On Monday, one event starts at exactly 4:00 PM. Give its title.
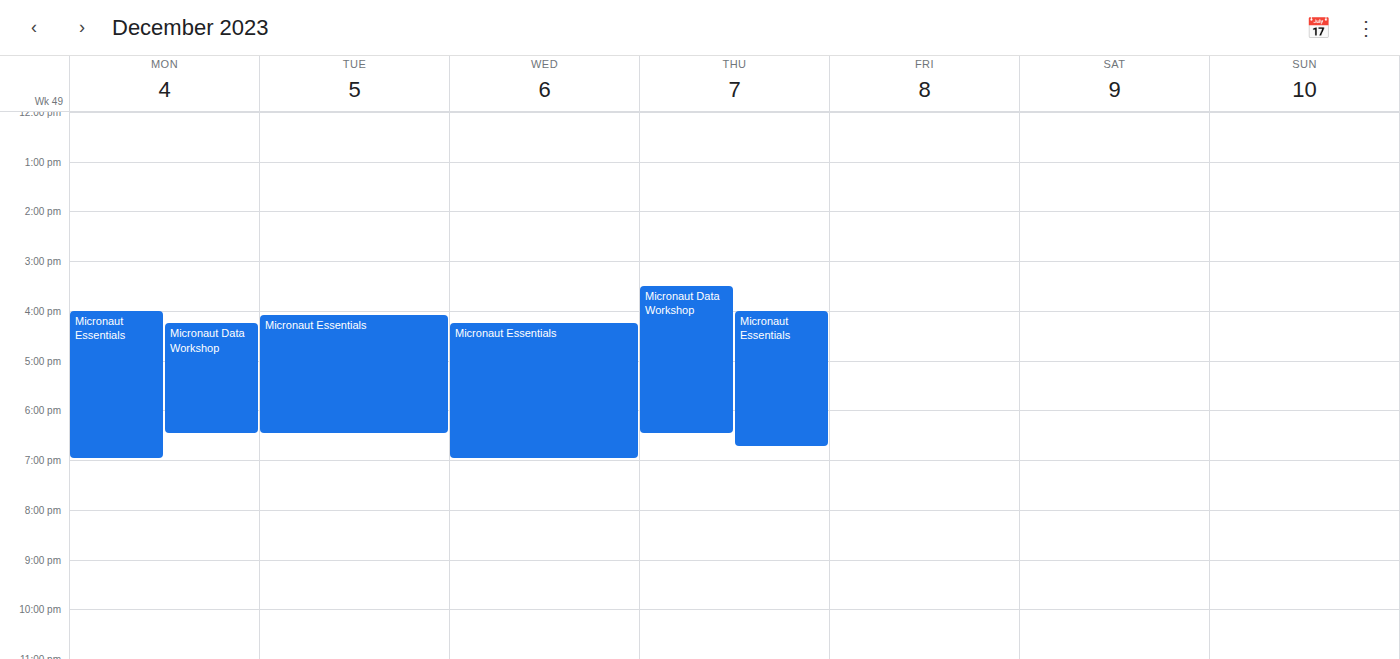
"Micronaut Essentials"